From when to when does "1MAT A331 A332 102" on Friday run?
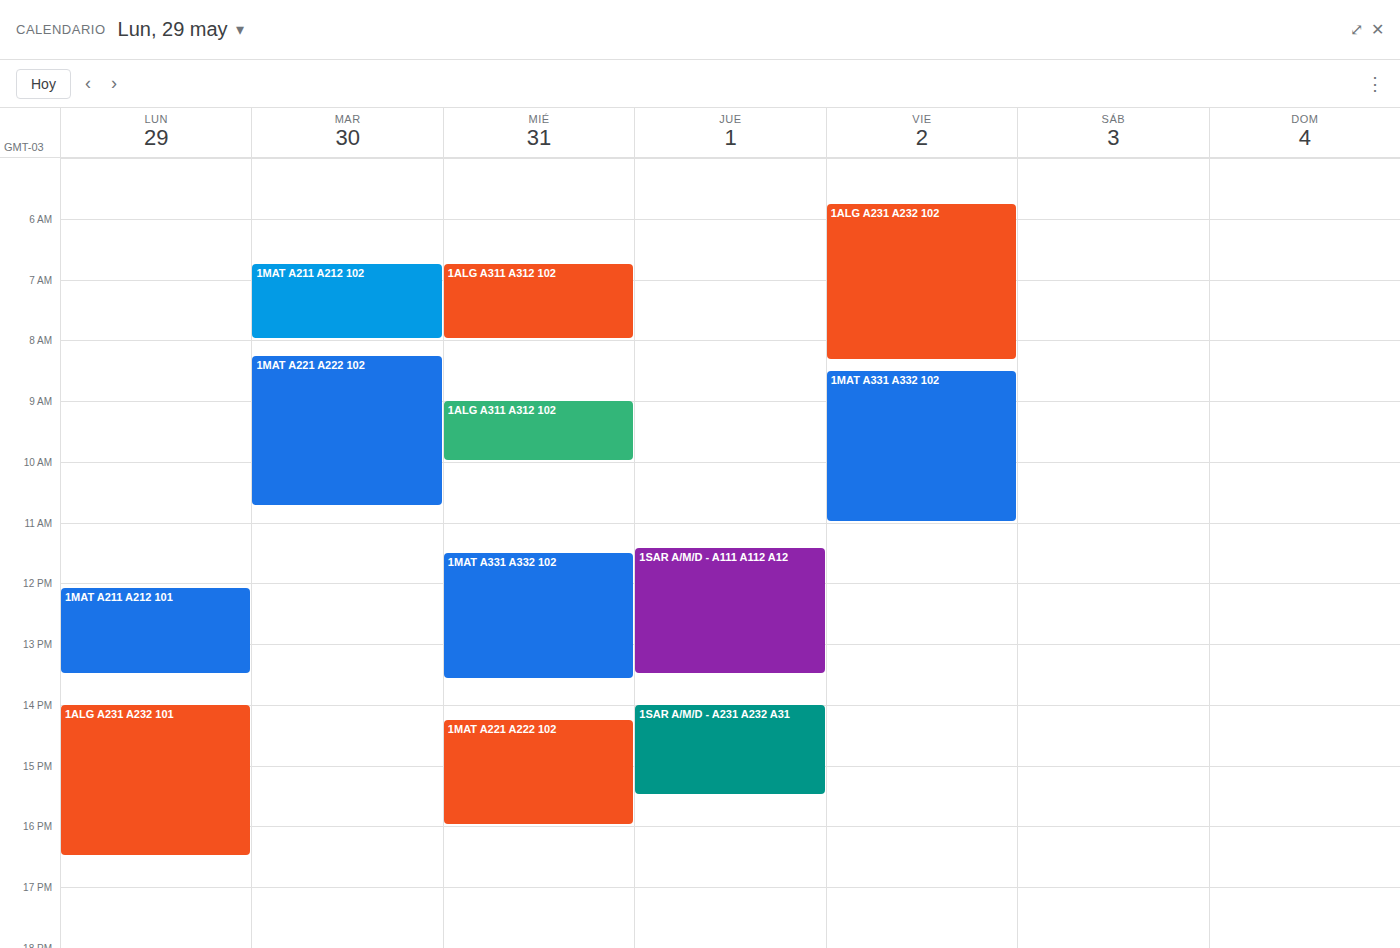
8:30 AM to 11:00 AM